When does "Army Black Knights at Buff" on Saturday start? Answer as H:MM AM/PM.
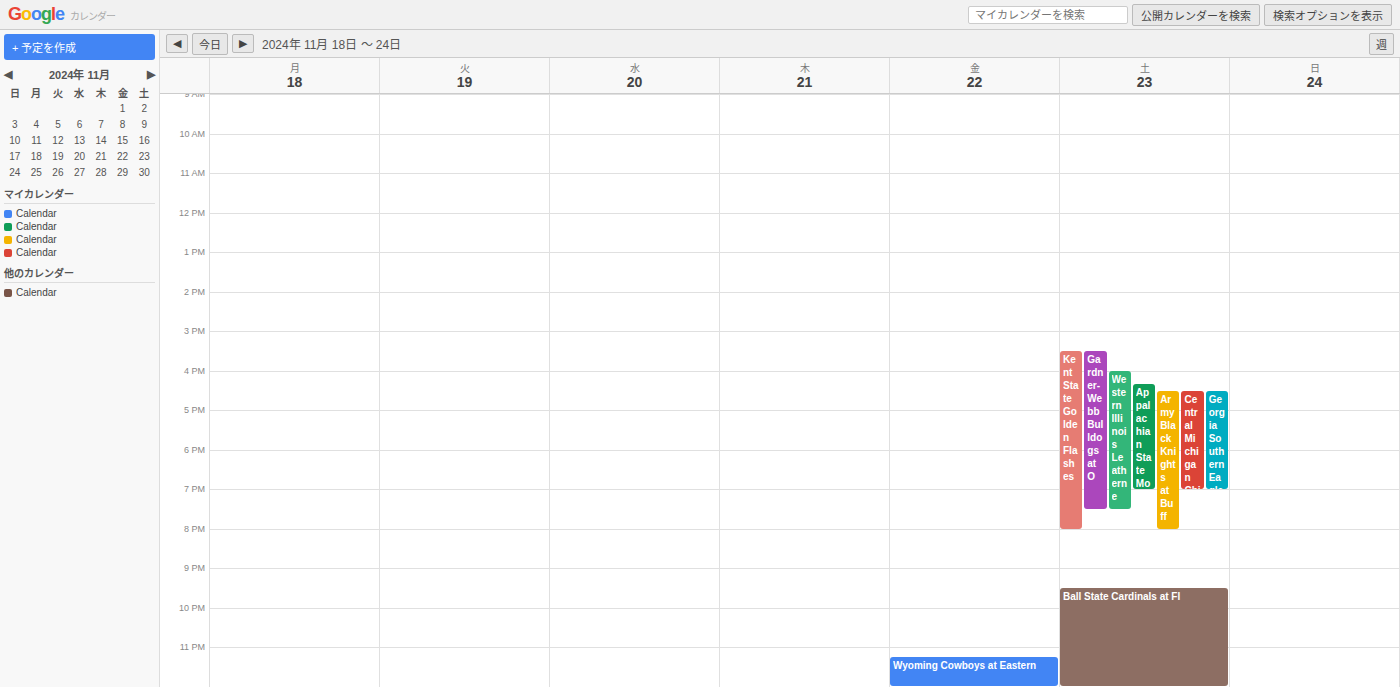
4:30 PM